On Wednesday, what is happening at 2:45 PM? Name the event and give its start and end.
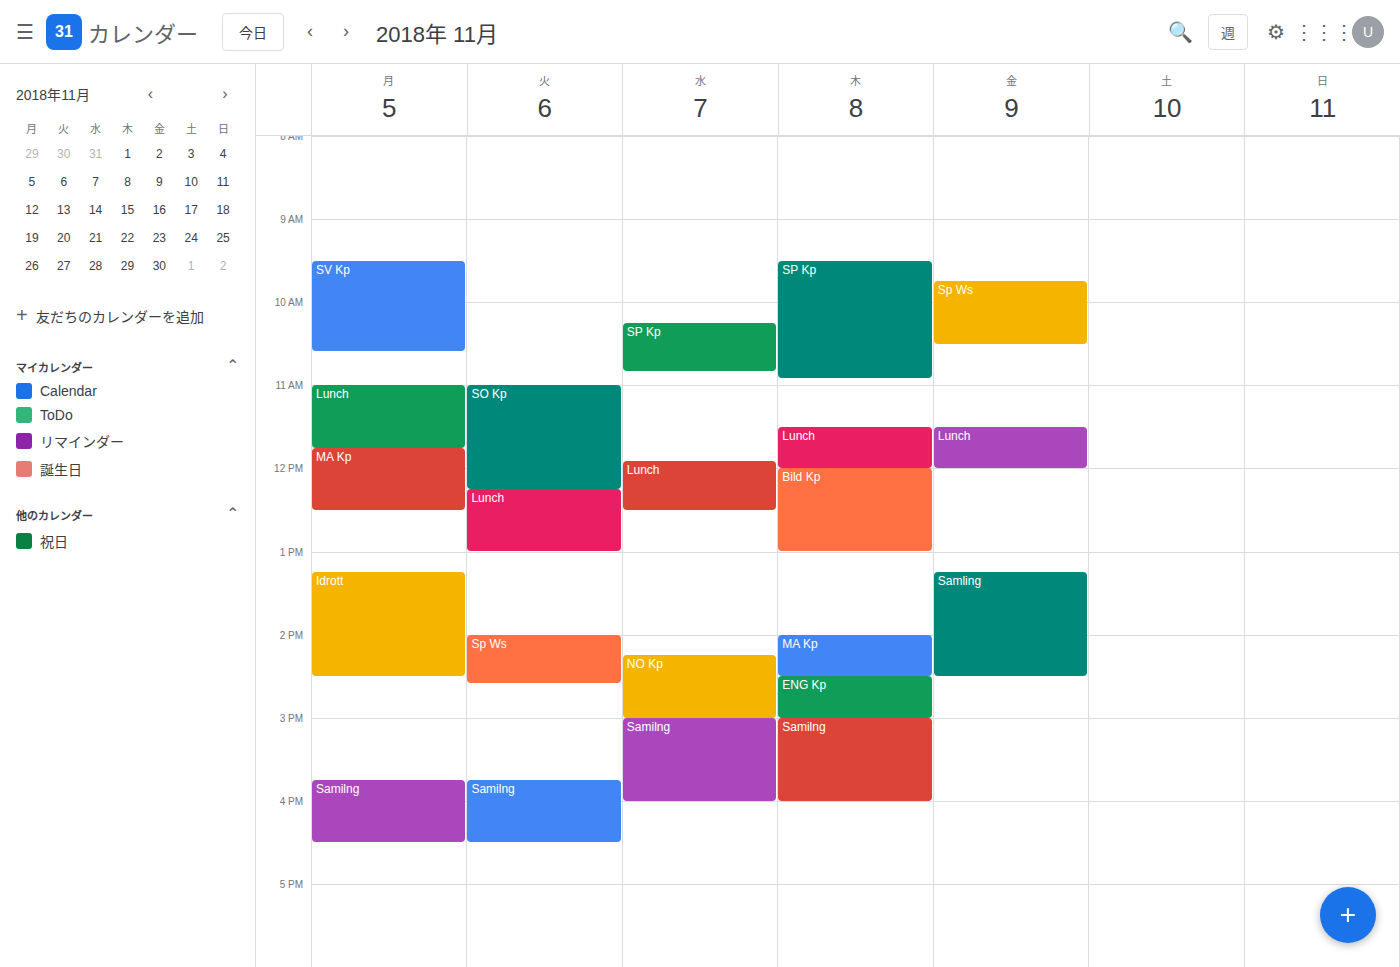
"NO Kp", 2:15 PM to 3:00 PM